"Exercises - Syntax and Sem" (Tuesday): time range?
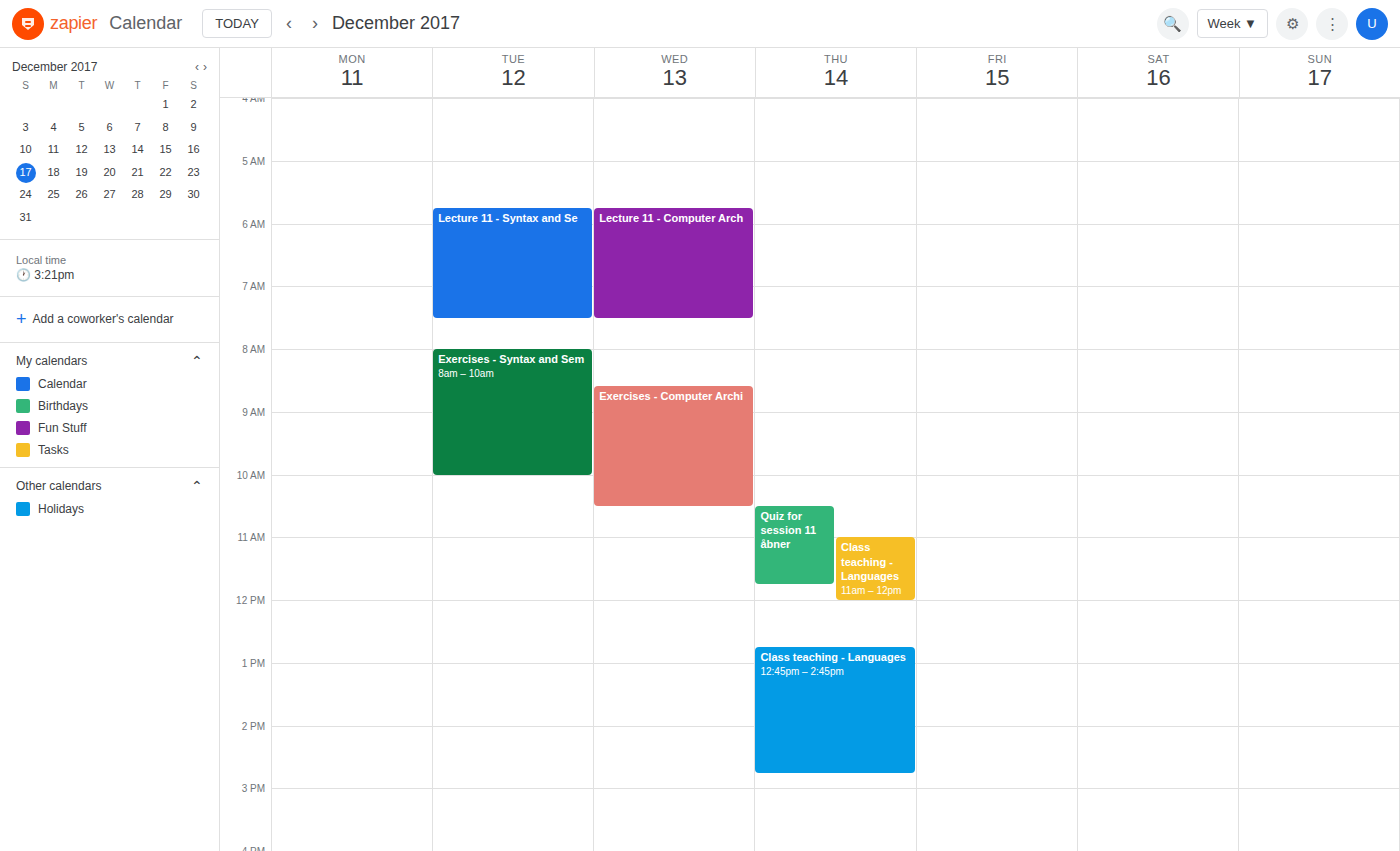
8:00 AM to 10:00 AM